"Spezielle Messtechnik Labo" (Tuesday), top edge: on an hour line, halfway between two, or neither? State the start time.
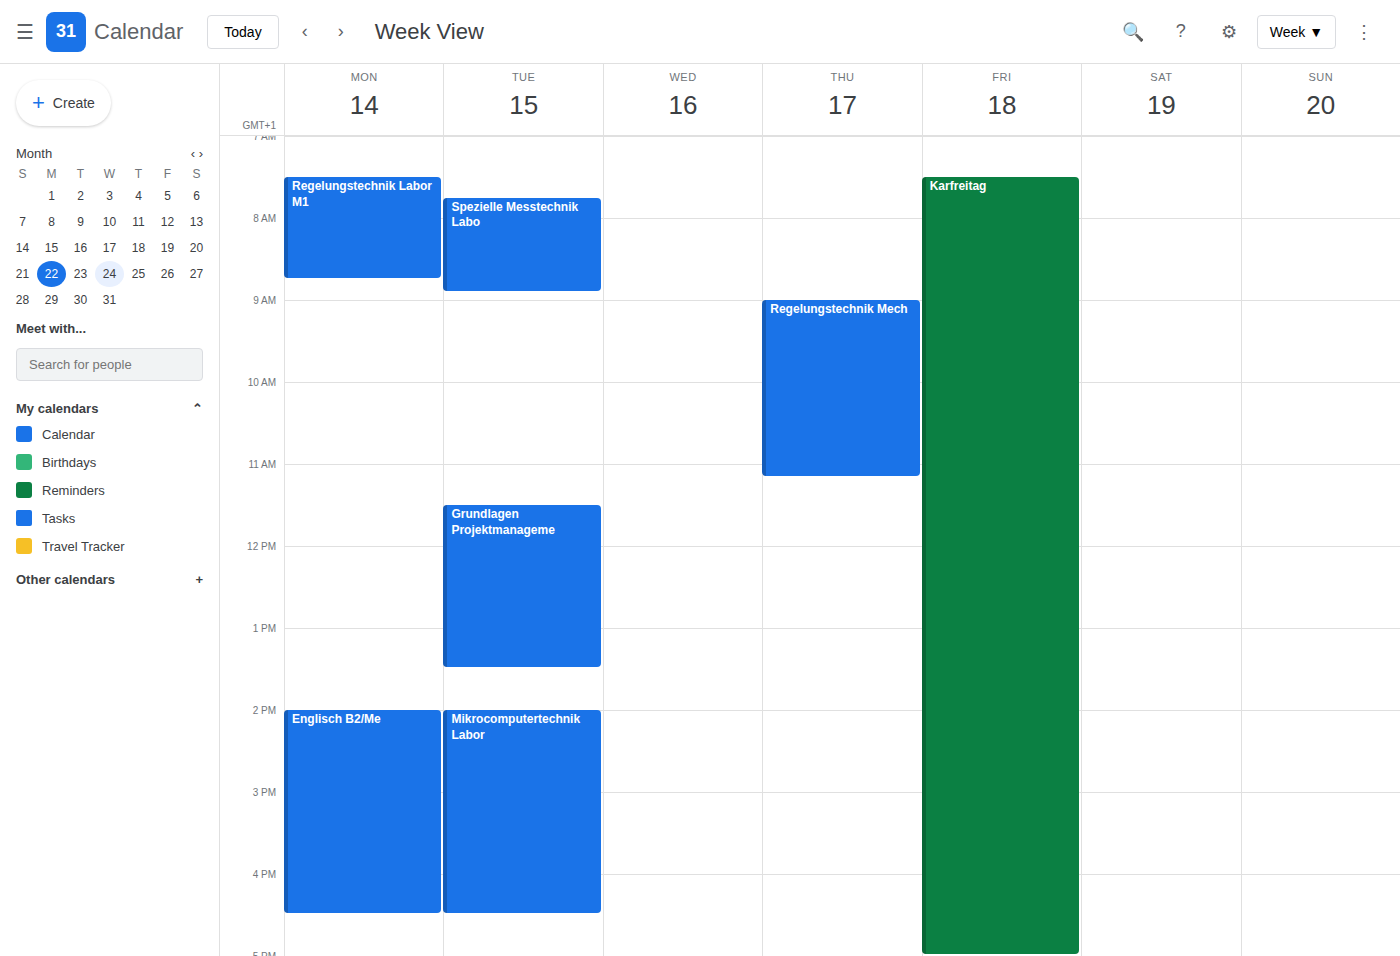
07:45 -- neither: three quarters of the way from the 07:00 line to the 08:00 line.